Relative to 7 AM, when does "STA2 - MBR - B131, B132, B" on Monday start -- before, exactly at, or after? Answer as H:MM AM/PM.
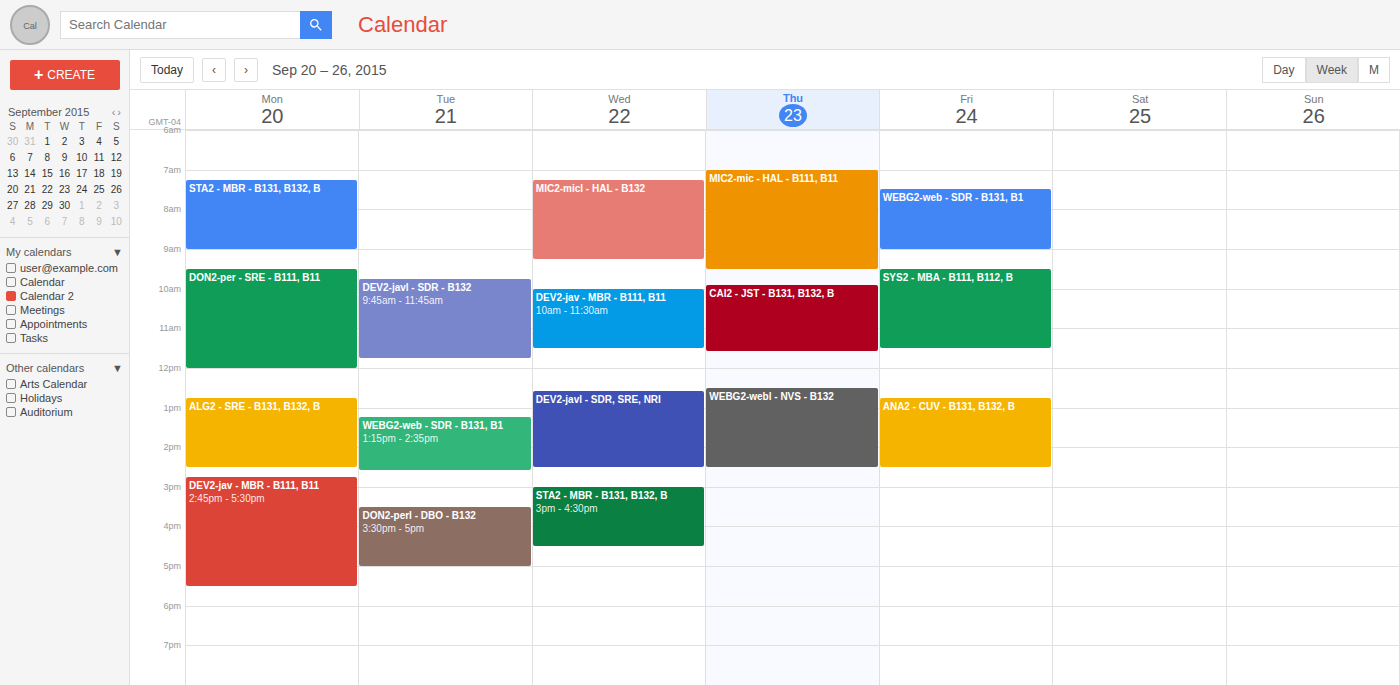
7:15 AM -- after 7 AM, 15 minutes below the 7 AM line.